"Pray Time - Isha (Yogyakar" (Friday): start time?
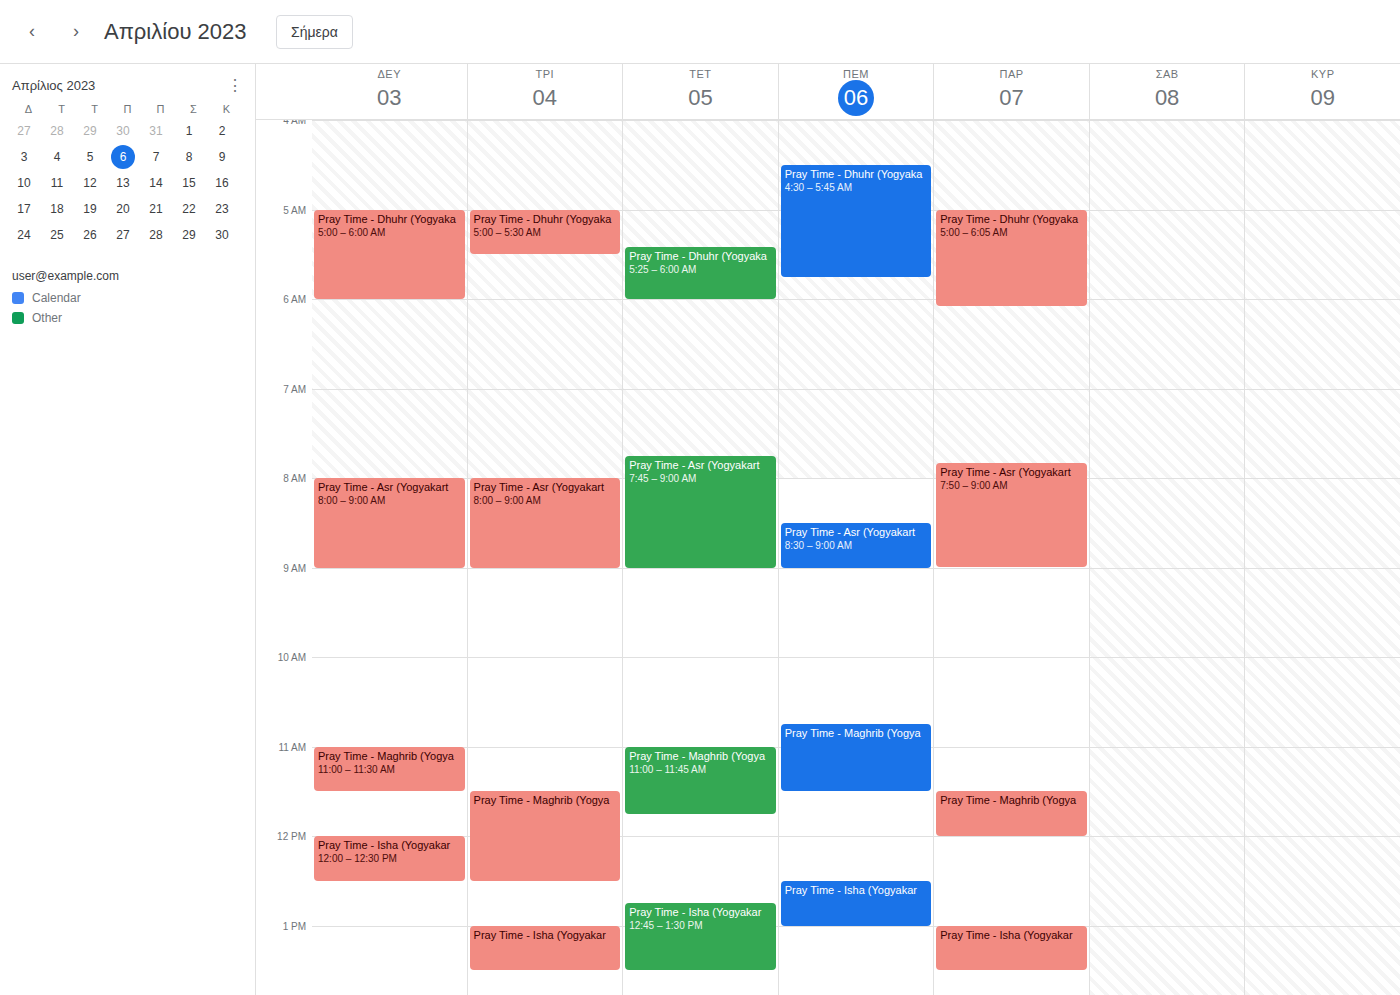
1:00 PM